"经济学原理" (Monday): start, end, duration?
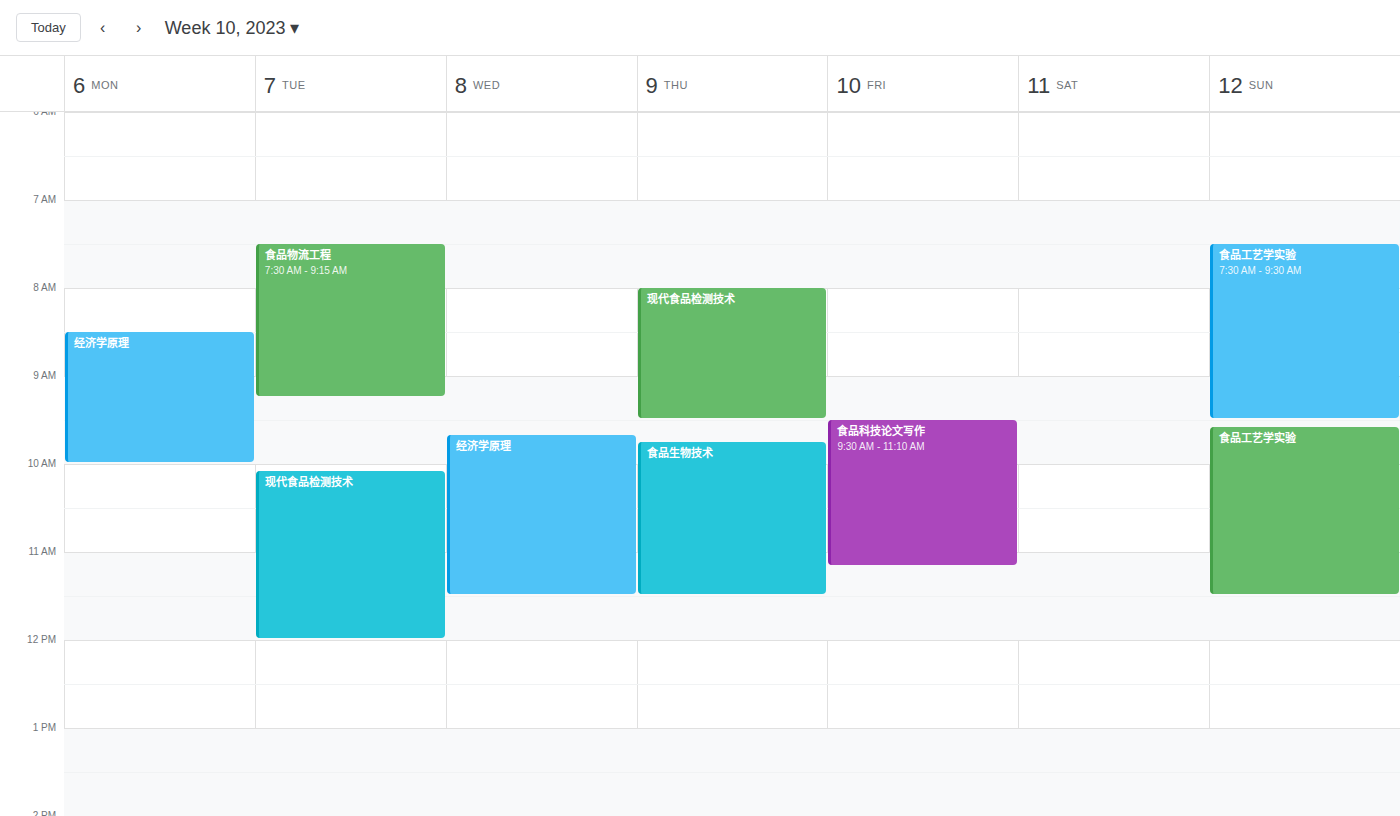
8:30 AM to 10:00 AM, 1 hour 30 minutes